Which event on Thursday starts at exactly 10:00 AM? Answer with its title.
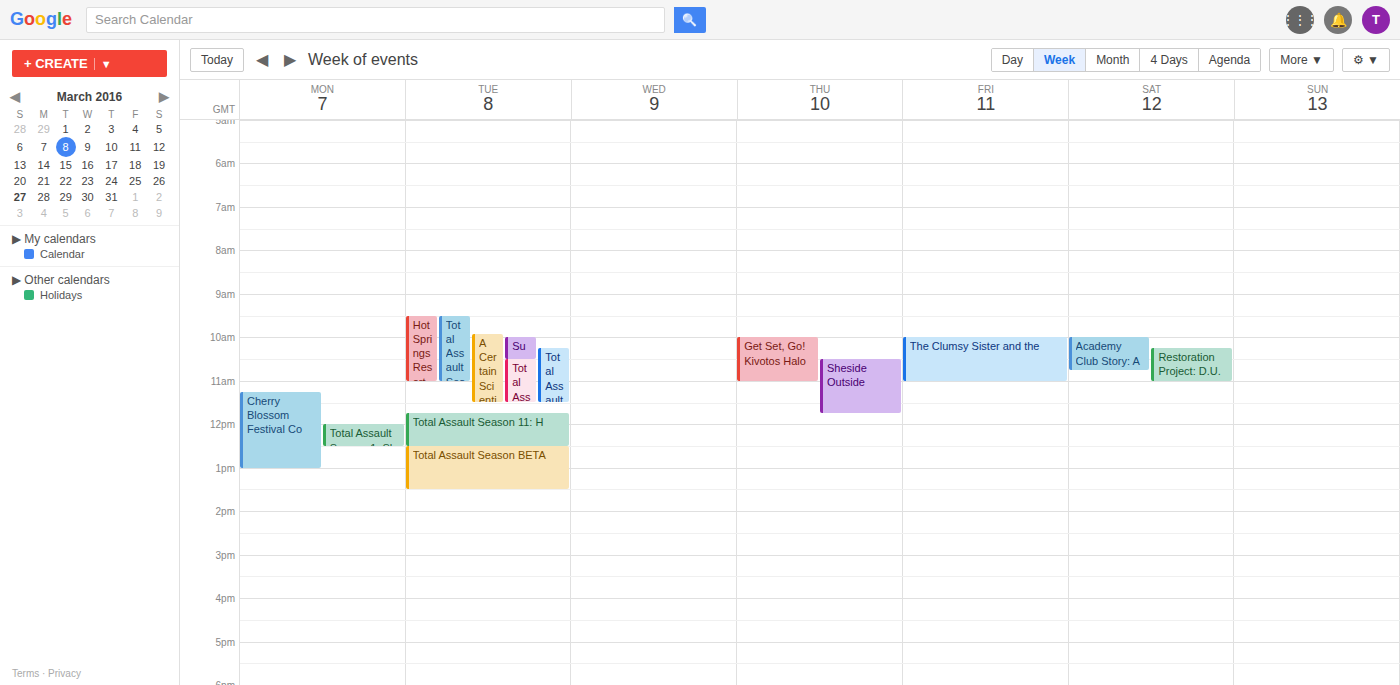
"Get Set, Go! Kivotos Halo"